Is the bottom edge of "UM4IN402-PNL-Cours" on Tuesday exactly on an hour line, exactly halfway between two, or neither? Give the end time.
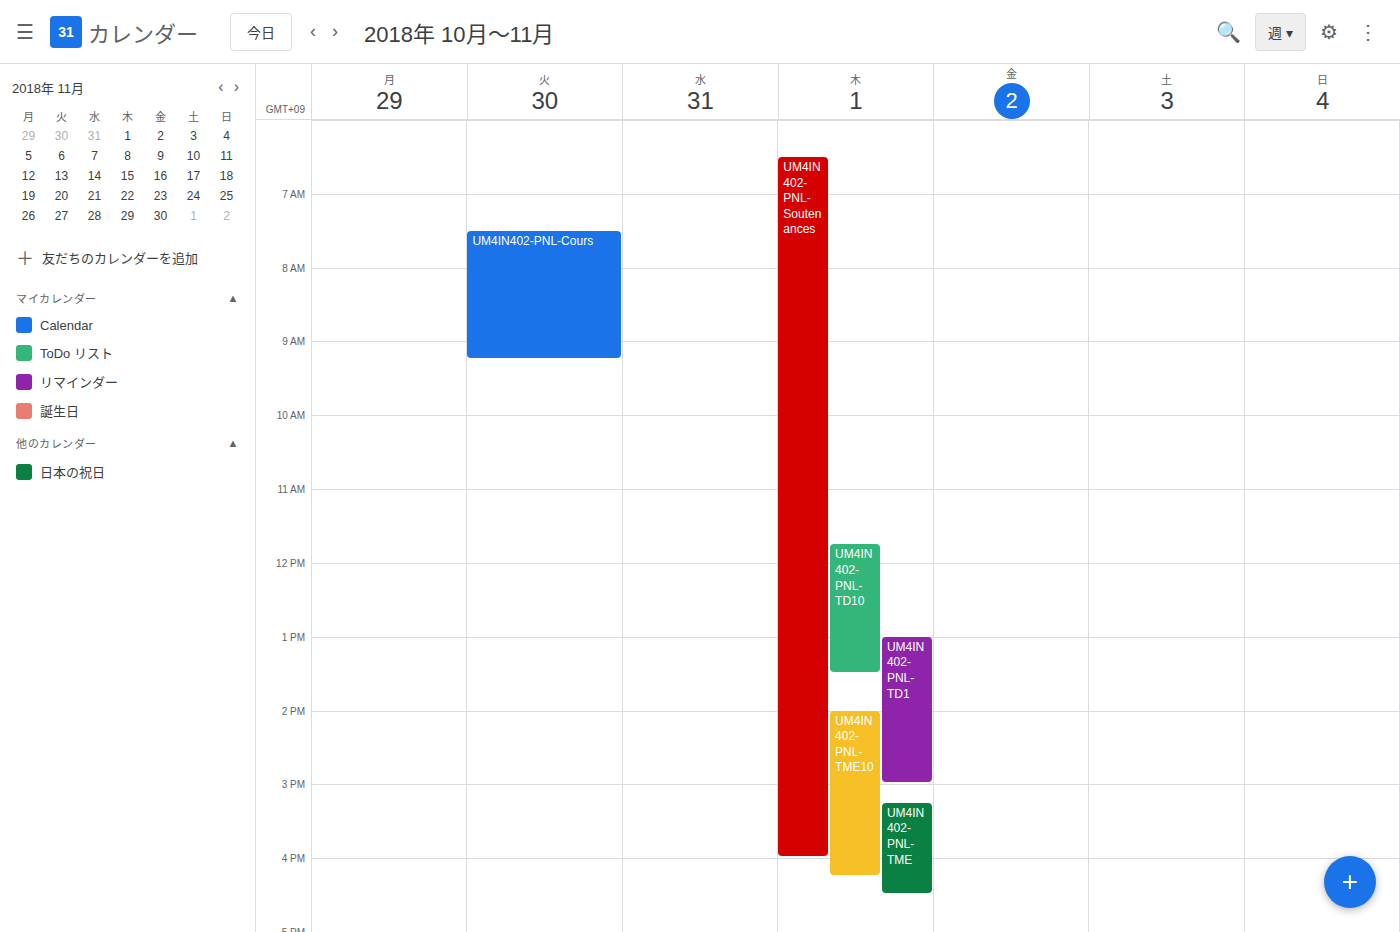
09:15 -- neither: a quarter of the way from the 09:00 line to the 10:00 line.